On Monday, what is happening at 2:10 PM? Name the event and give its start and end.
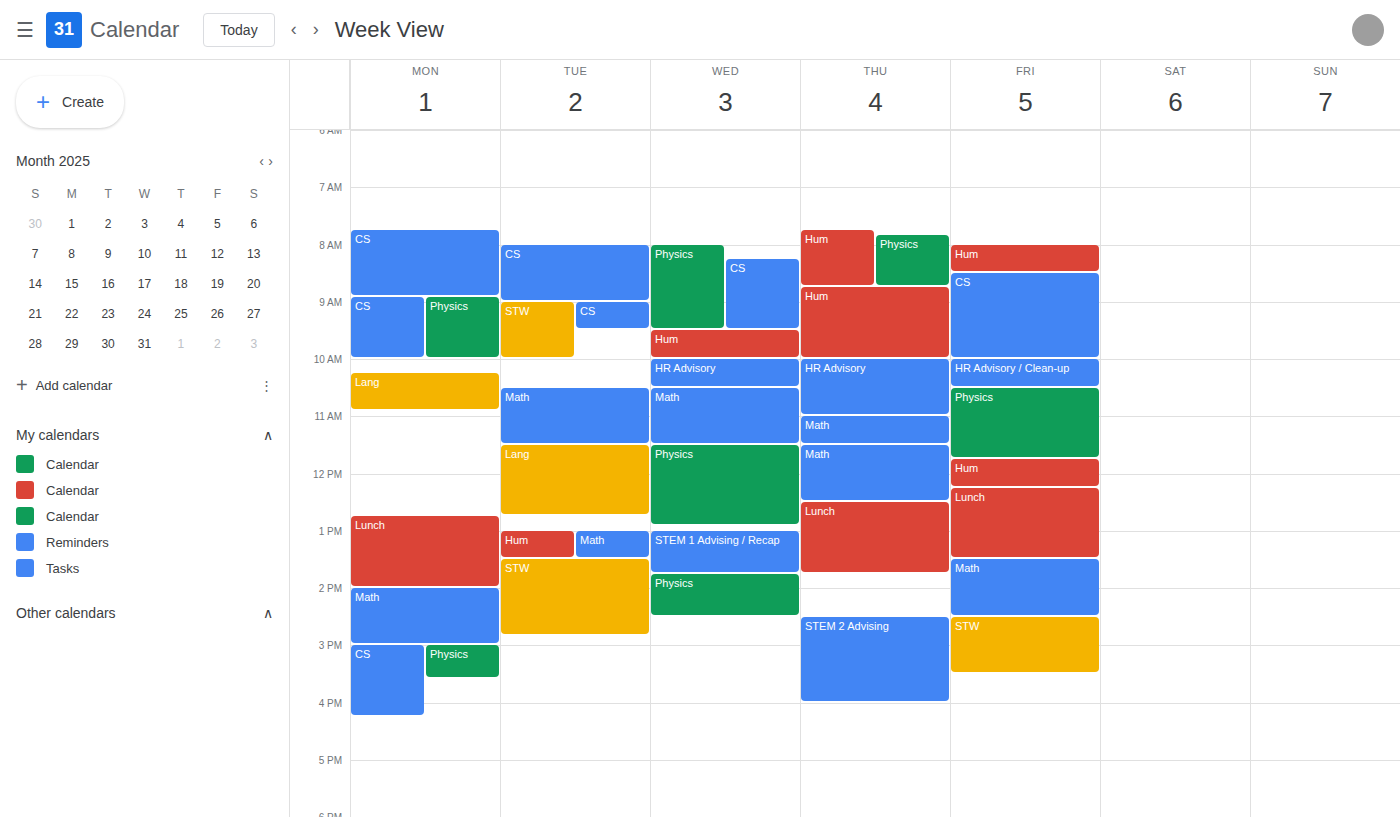
"Math", 2:00 PM to 3:00 PM